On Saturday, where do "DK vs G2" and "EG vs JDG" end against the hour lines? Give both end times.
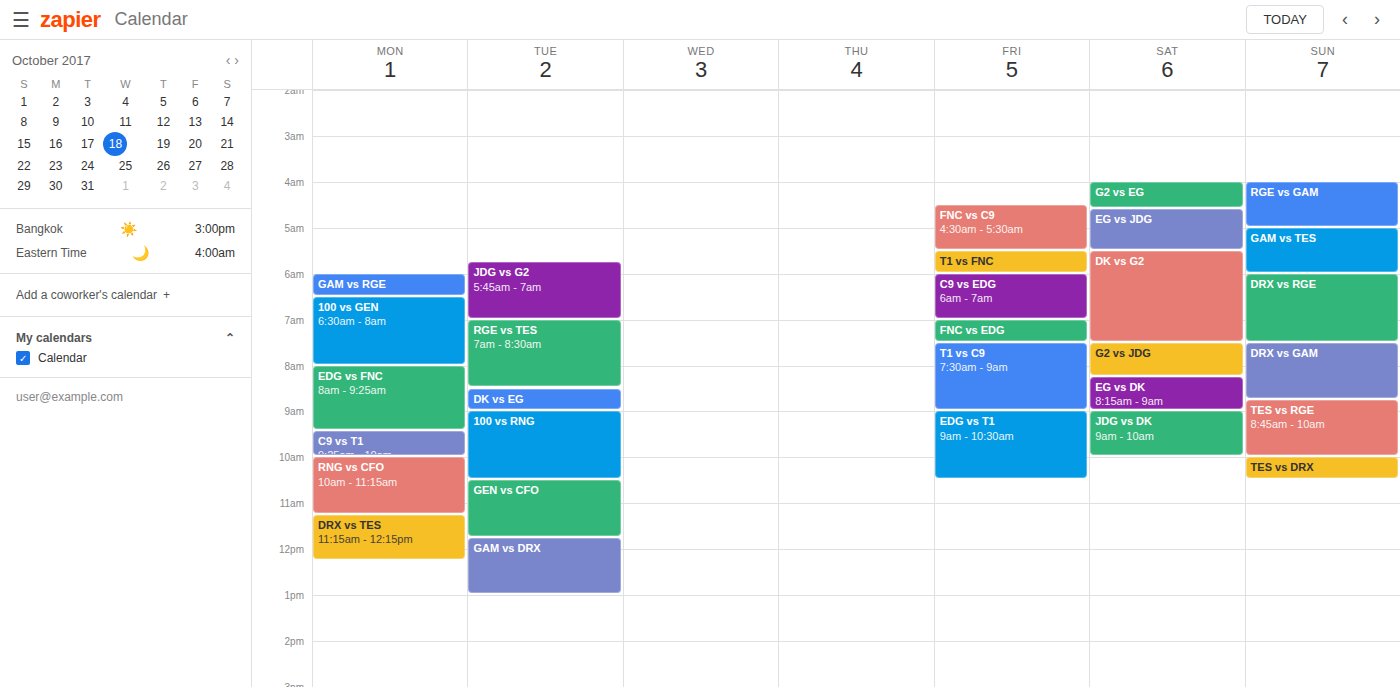
"DK vs G2": 7:30 AM, halfway between the 7 AM and 8 AM lines. "EG vs JDG": 5:30 AM, halfway between the 5 AM and 6 AM lines.